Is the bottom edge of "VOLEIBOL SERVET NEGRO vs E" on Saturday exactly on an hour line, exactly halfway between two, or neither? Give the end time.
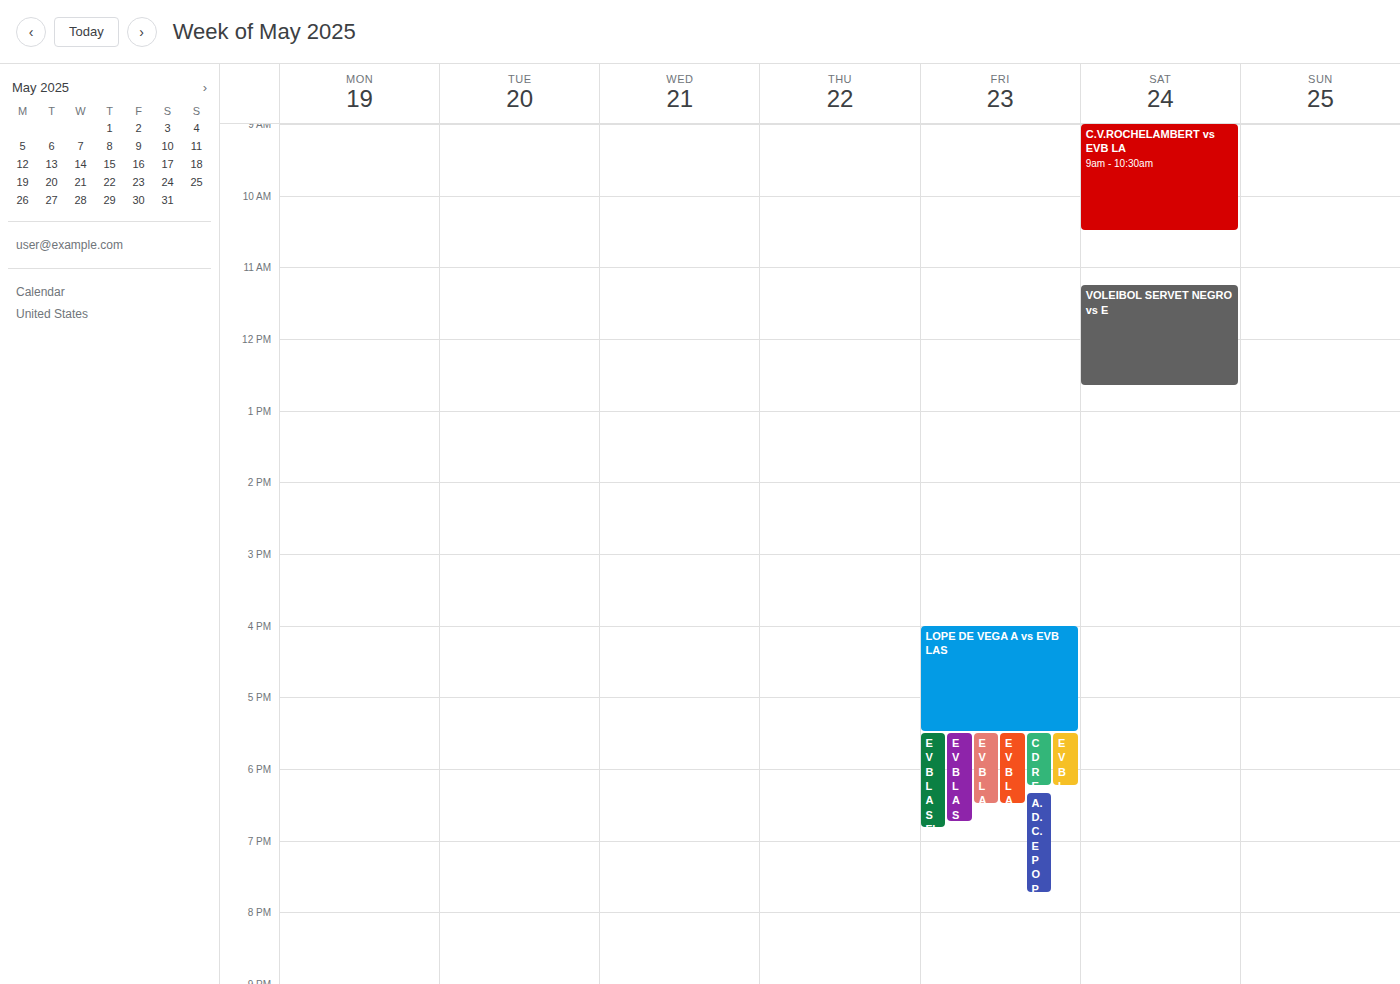
12:40 -- neither: 40 minutes below the 12:00 line and 20 minutes above the 13:00 line.